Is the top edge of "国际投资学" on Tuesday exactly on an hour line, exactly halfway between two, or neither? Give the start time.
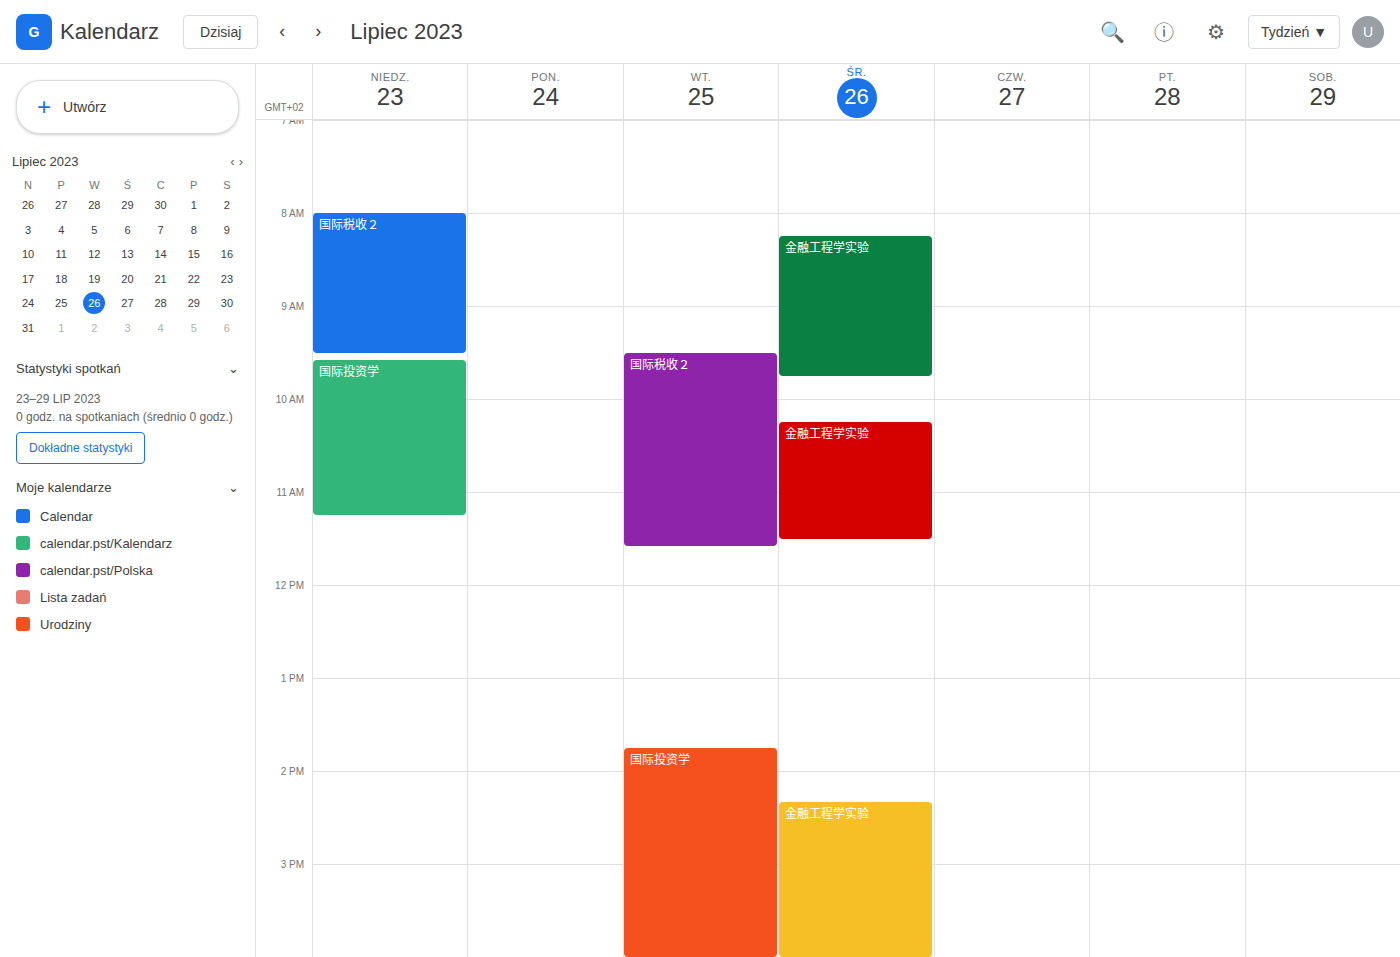
1:45 PM -- neither: three quarters of the way from the 1 PM line to the 2 PM line.